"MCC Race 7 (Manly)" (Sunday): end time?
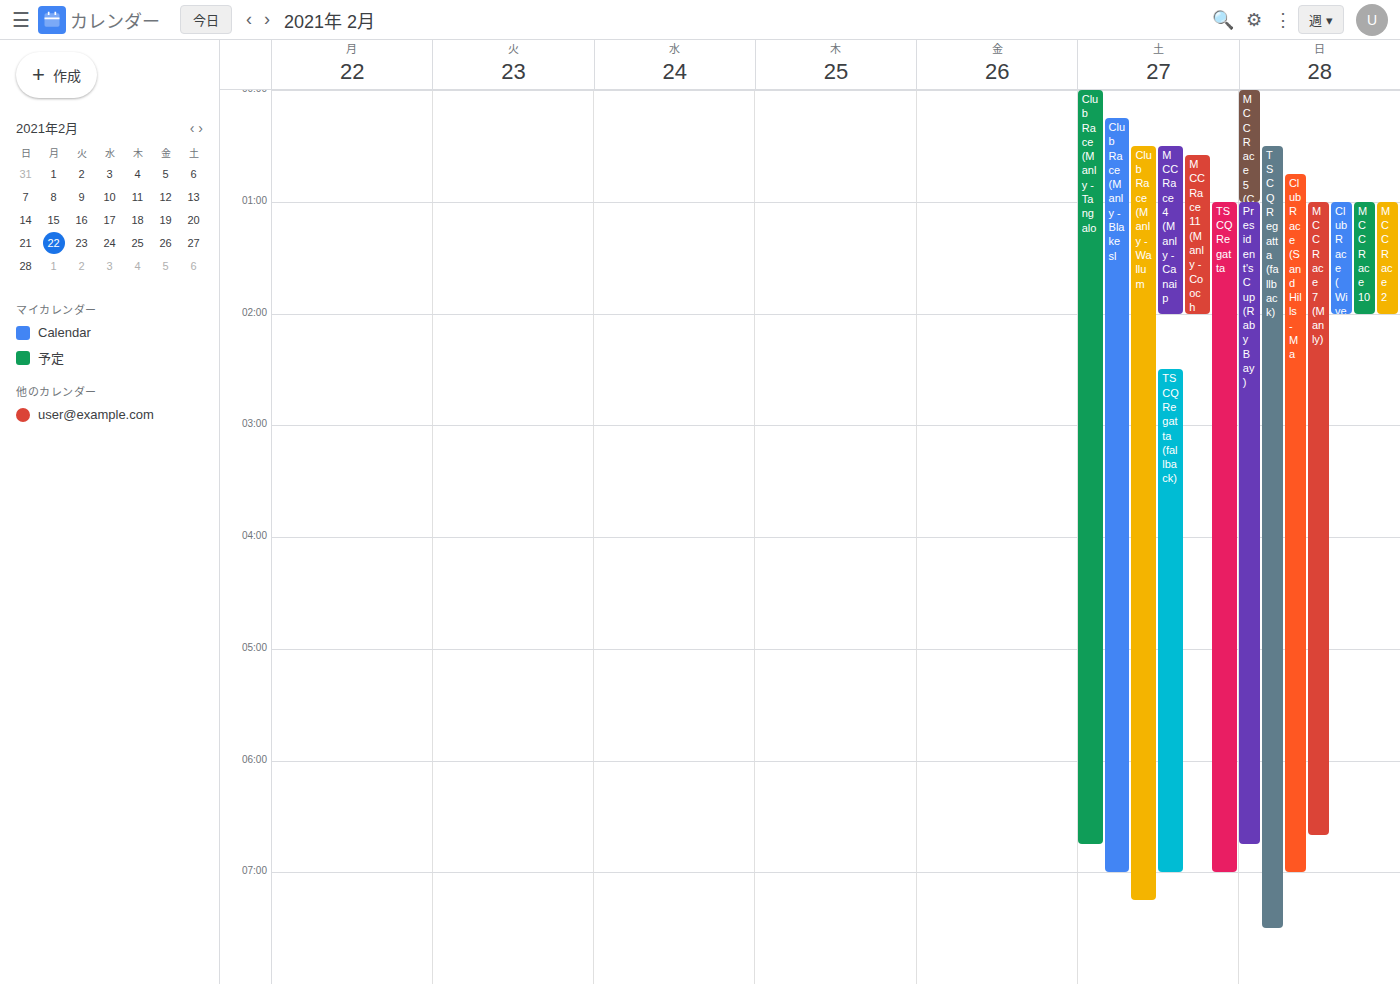
6:40 AM